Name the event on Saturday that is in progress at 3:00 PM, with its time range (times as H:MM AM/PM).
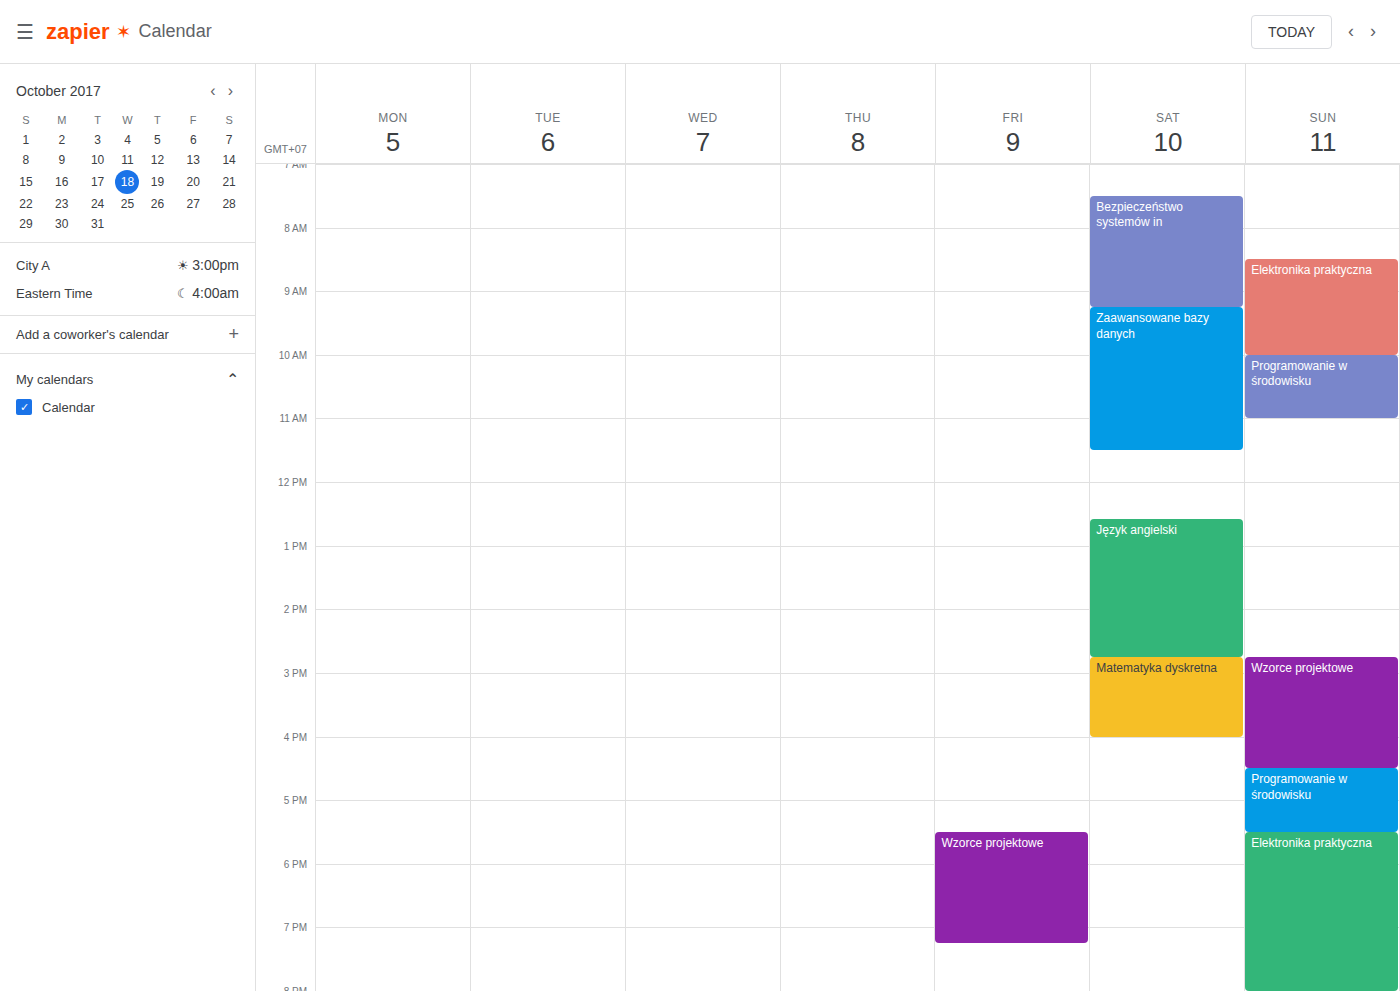
"Matematyka dyskretna", 2:45 PM to 4:00 PM